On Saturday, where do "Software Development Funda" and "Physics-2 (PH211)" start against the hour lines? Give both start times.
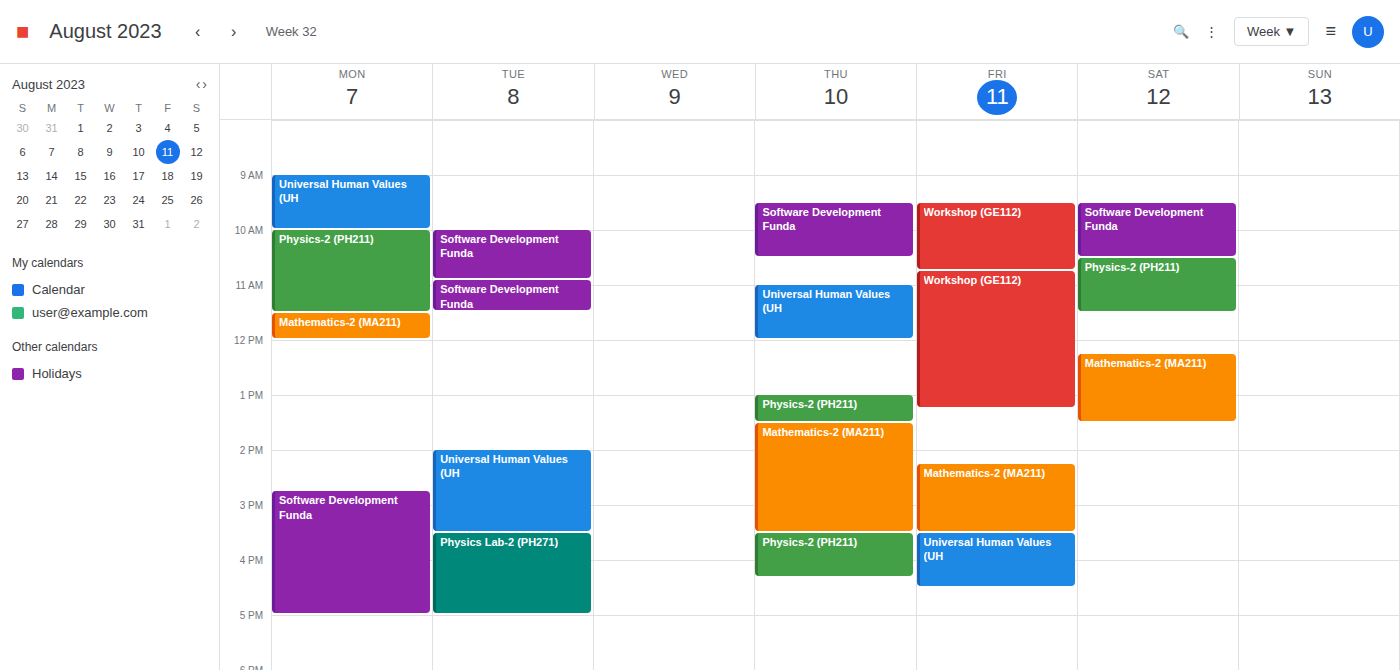
"Software Development Funda": 9:30 AM, halfway between the 9 AM and 10 AM lines. "Physics-2 (PH211)": 10:30 AM, halfway between the 10 AM and 11 AM lines.